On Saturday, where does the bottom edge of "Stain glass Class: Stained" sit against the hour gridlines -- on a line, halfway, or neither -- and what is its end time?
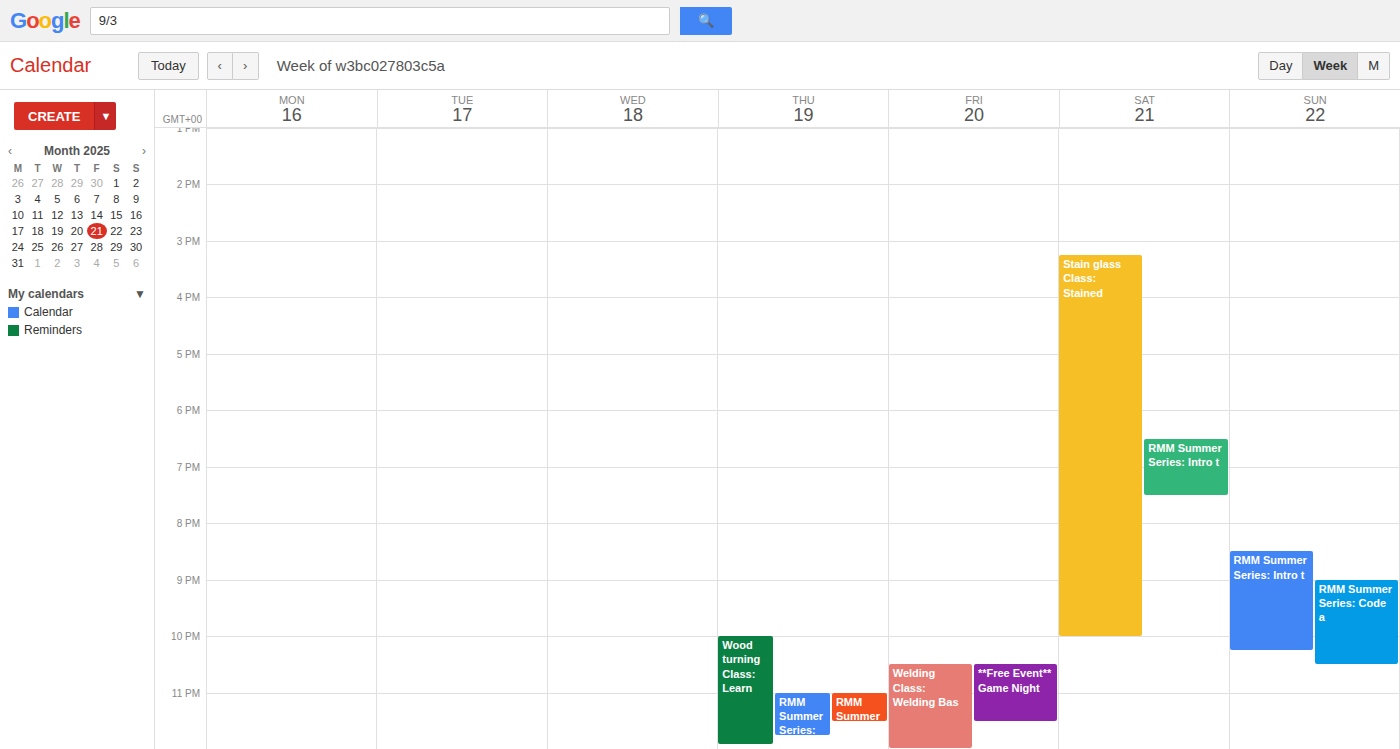
10:00 PM -- exactly on the 10 PM line.